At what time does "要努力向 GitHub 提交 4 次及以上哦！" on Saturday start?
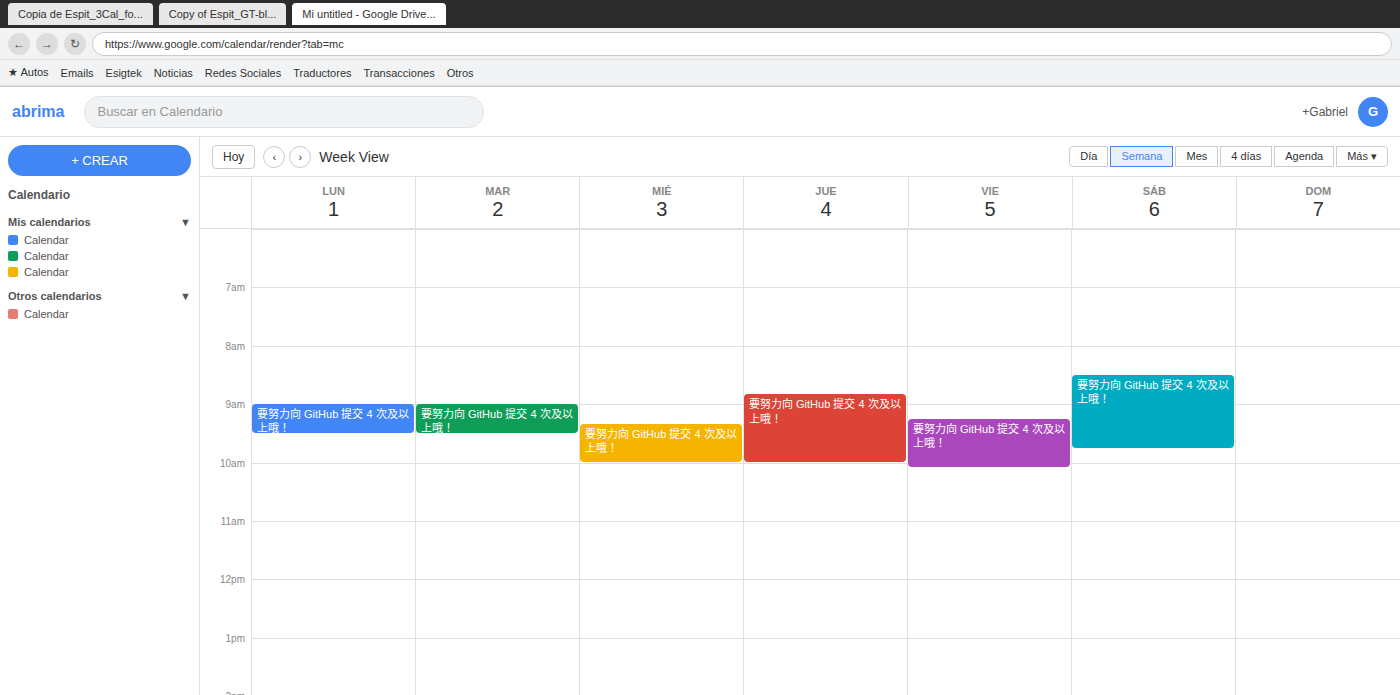
8:30 AM